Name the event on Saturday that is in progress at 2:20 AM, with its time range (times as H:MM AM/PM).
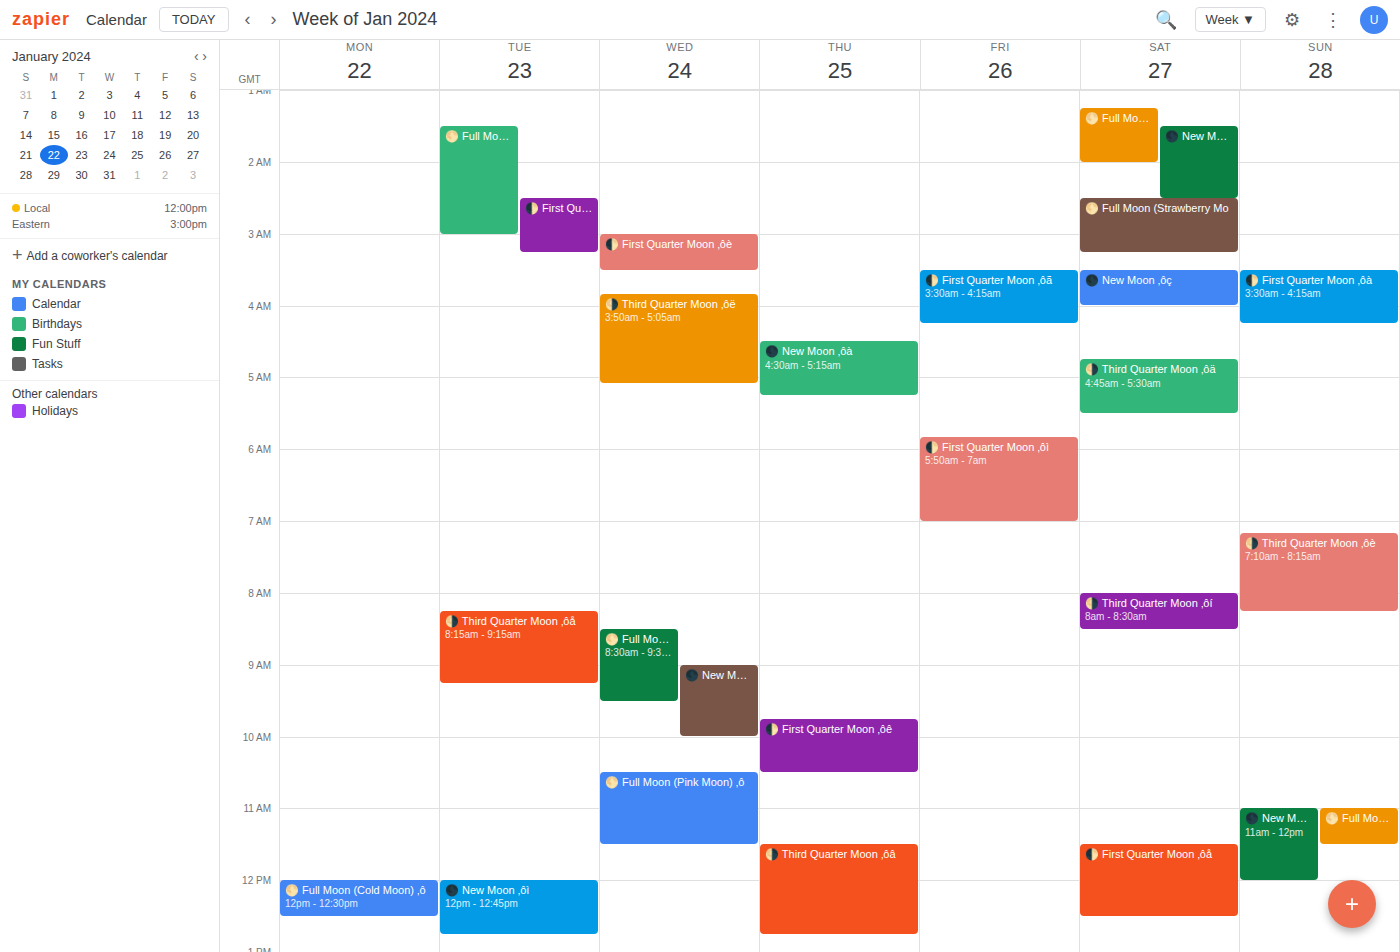
"🌑 New Moon ‚ôë", 1:30 AM to 2:30 AM